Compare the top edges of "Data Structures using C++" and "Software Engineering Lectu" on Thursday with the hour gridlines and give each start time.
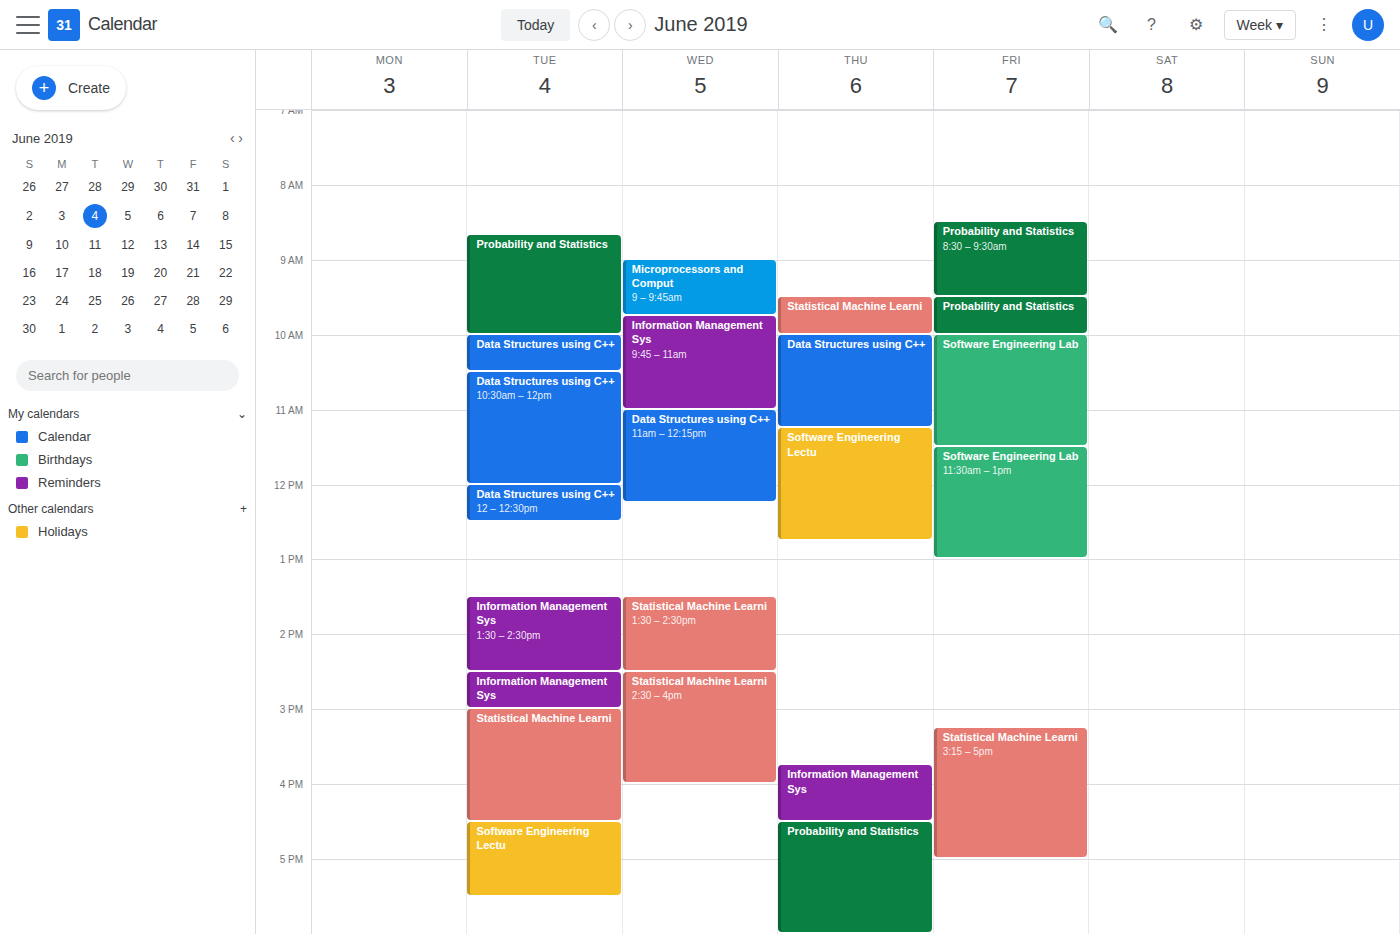
"Data Structures using C++": 10:00 AM, exactly on the 10 AM line. "Software Engineering Lectu": 11:15 AM, neither: a quarter of the way from the 11 AM line to the 12 PM line.